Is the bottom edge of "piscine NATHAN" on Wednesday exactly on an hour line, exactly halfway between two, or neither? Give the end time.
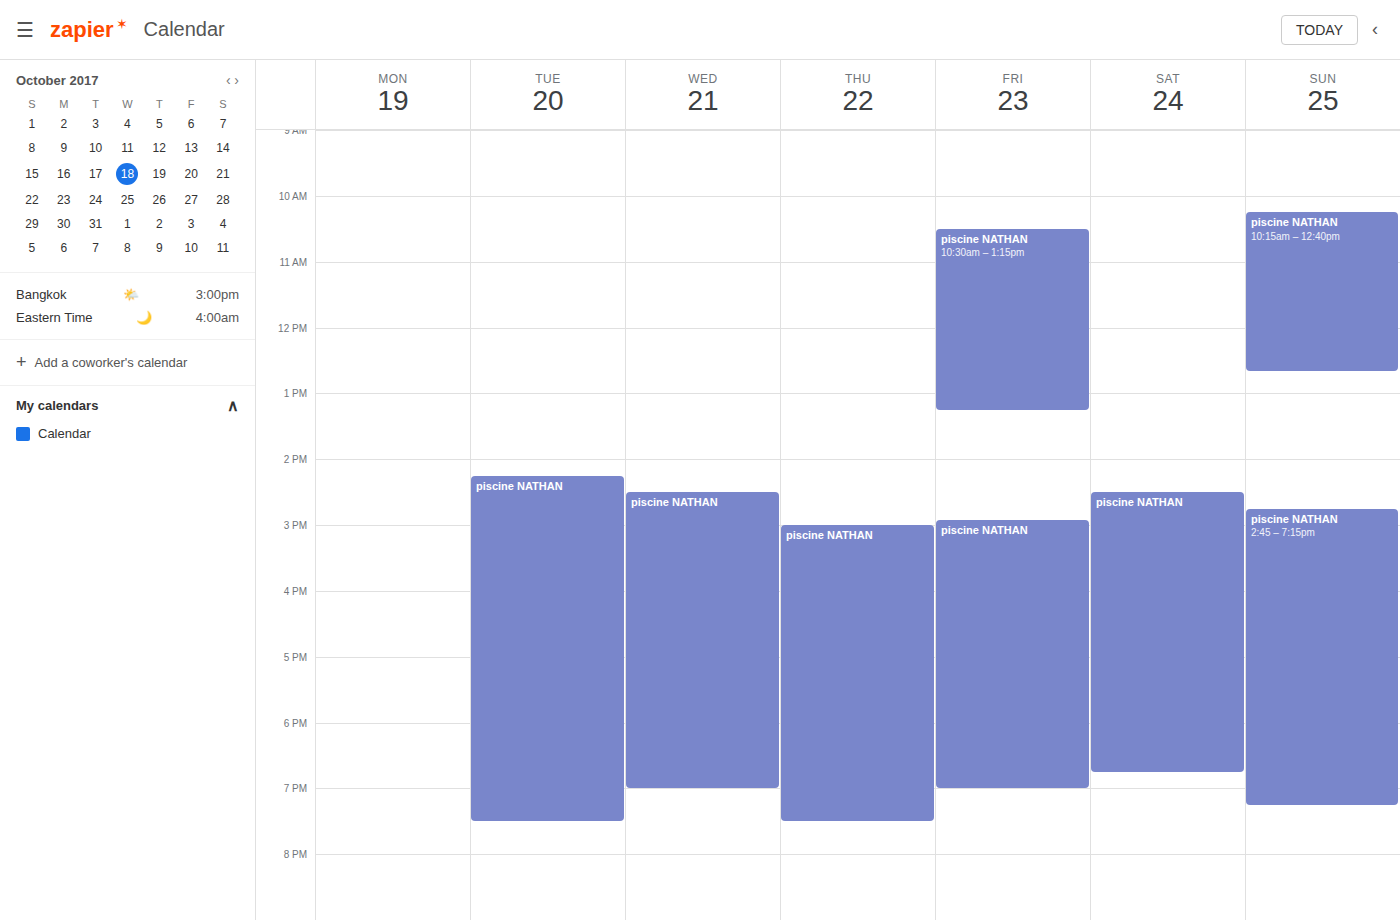
7:00 PM -- exactly on the 7 PM line.